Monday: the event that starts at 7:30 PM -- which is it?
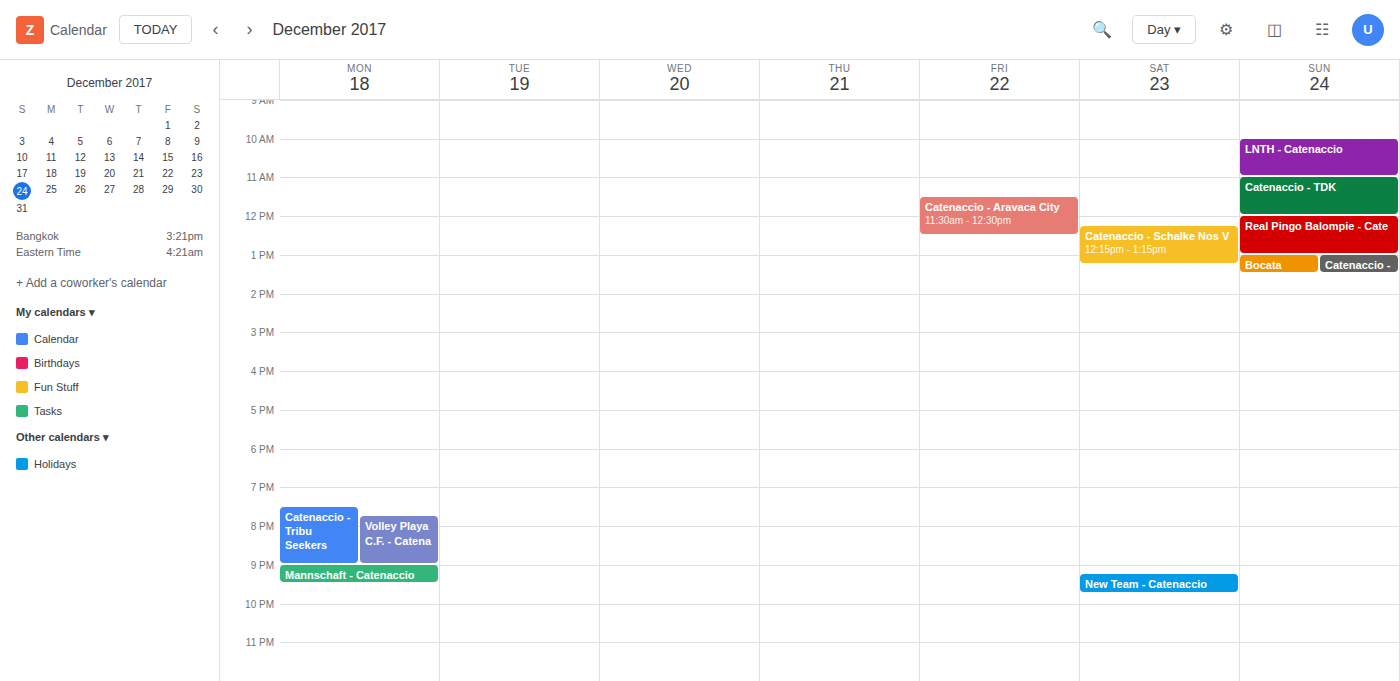
"Catenaccio - Tribu Seekers"